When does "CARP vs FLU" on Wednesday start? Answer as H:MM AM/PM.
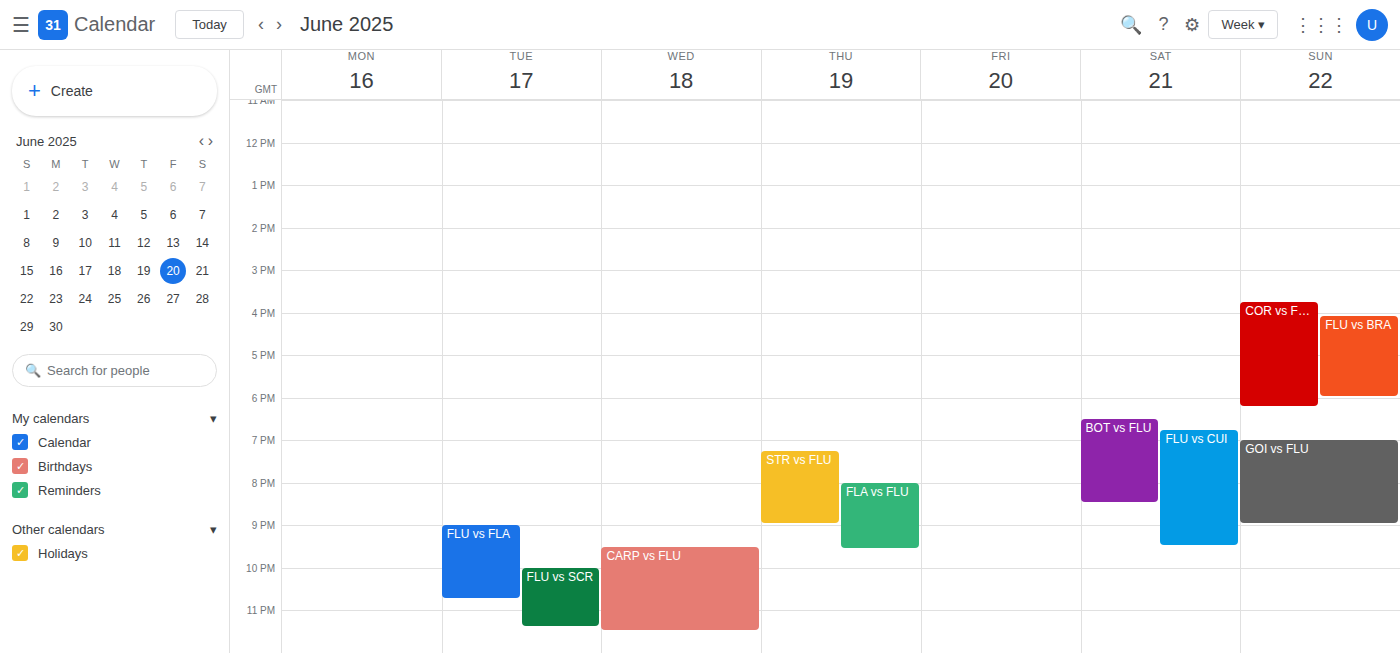
9:30 PM